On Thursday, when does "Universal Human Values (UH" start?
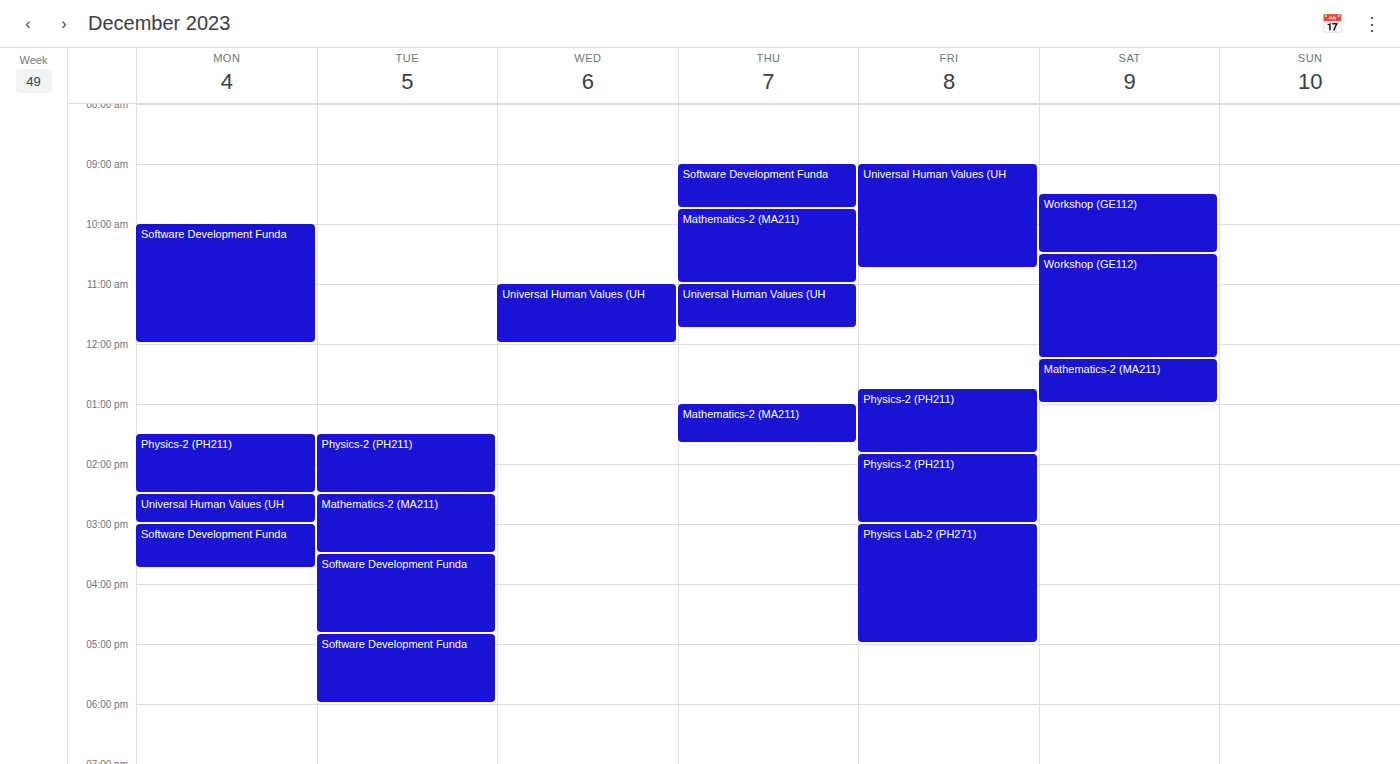
11:00 AM